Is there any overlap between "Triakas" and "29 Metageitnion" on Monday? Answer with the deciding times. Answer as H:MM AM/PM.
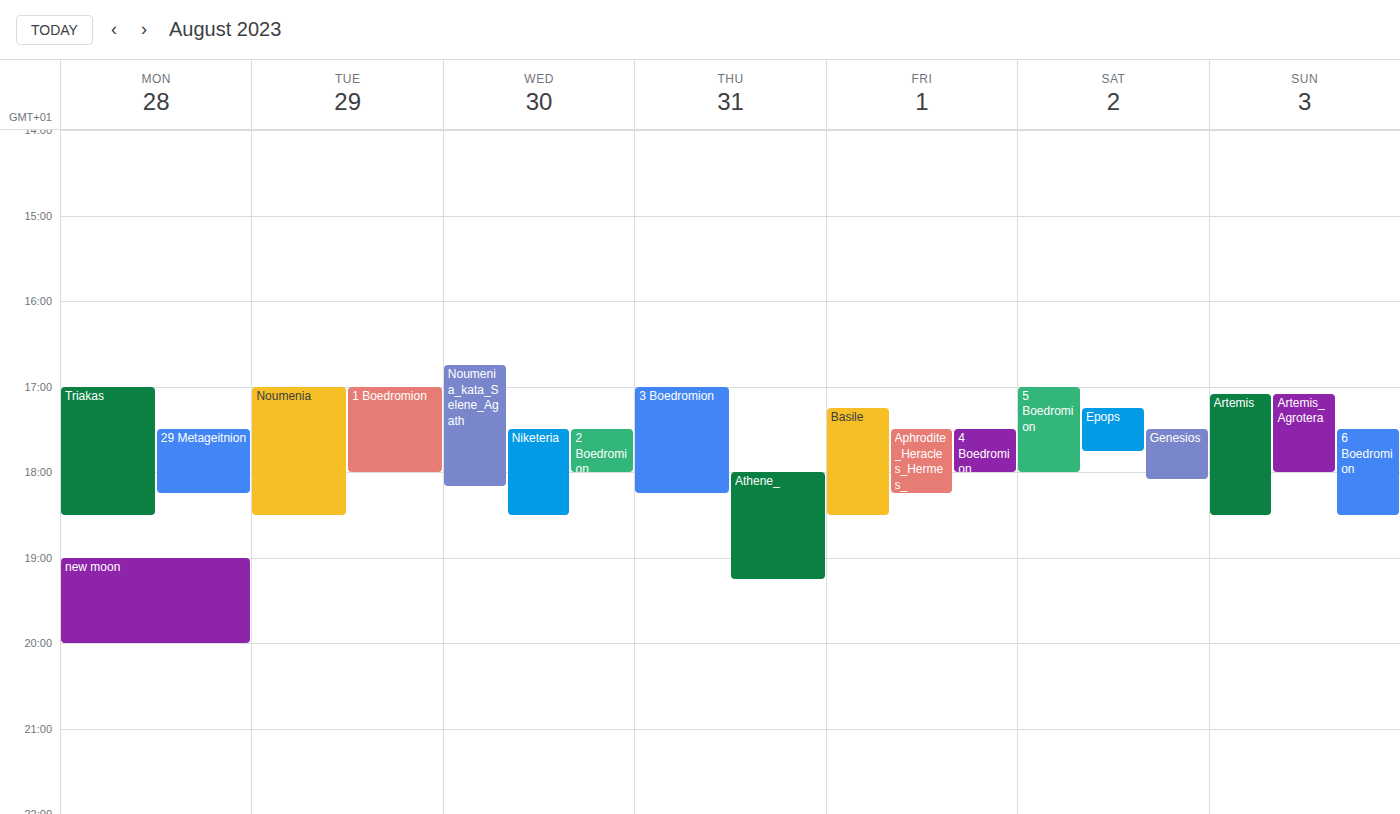
"29 Metageitnion" runs 5:30 PM to 6:15 PM, inside "Triakas" -- they overlap.